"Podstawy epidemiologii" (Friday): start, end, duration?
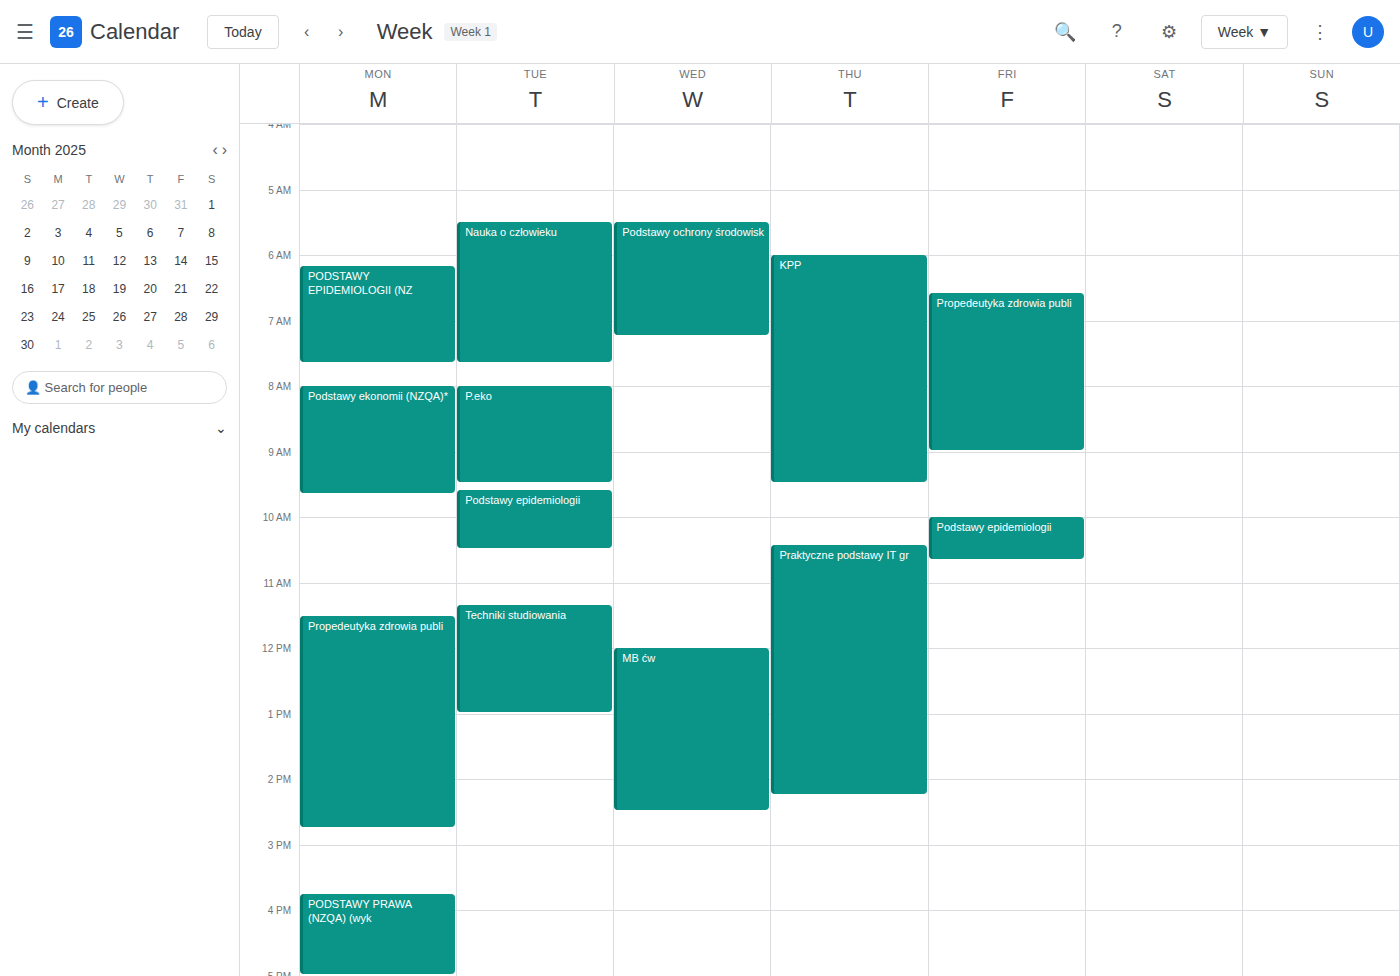
10:00 AM to 10:40 AM, 40 minutes